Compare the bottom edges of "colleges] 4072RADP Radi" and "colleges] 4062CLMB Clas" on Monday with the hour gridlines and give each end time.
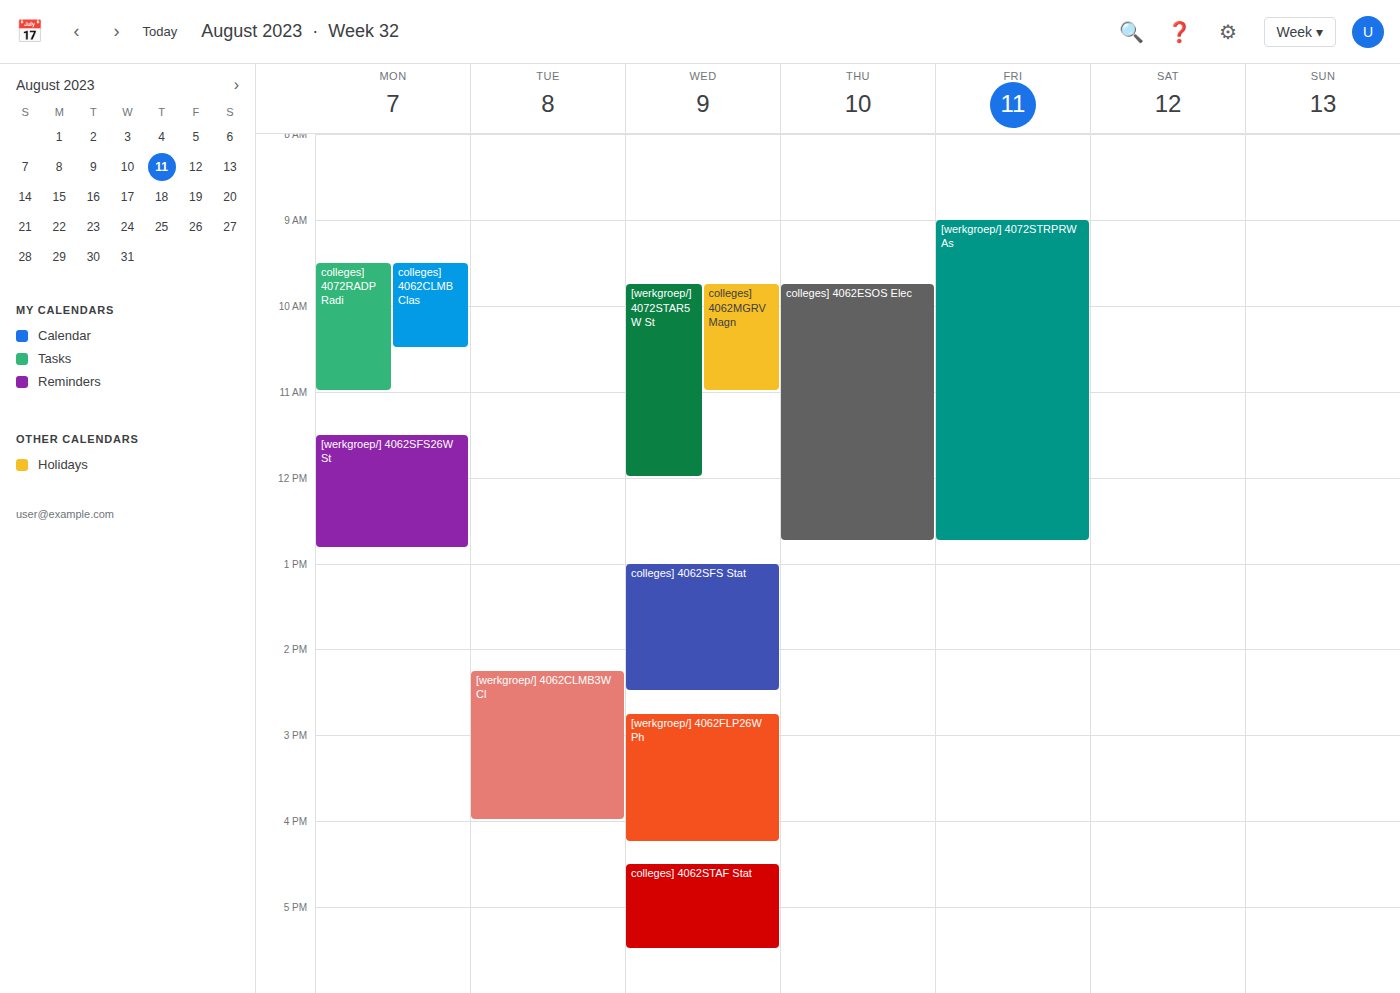
"colleges] 4072RADP Radi": 11:00 AM, exactly on the 11 AM line. "colleges] 4062CLMB Clas": 10:30 AM, halfway between the 10 AM and 11 AM lines.